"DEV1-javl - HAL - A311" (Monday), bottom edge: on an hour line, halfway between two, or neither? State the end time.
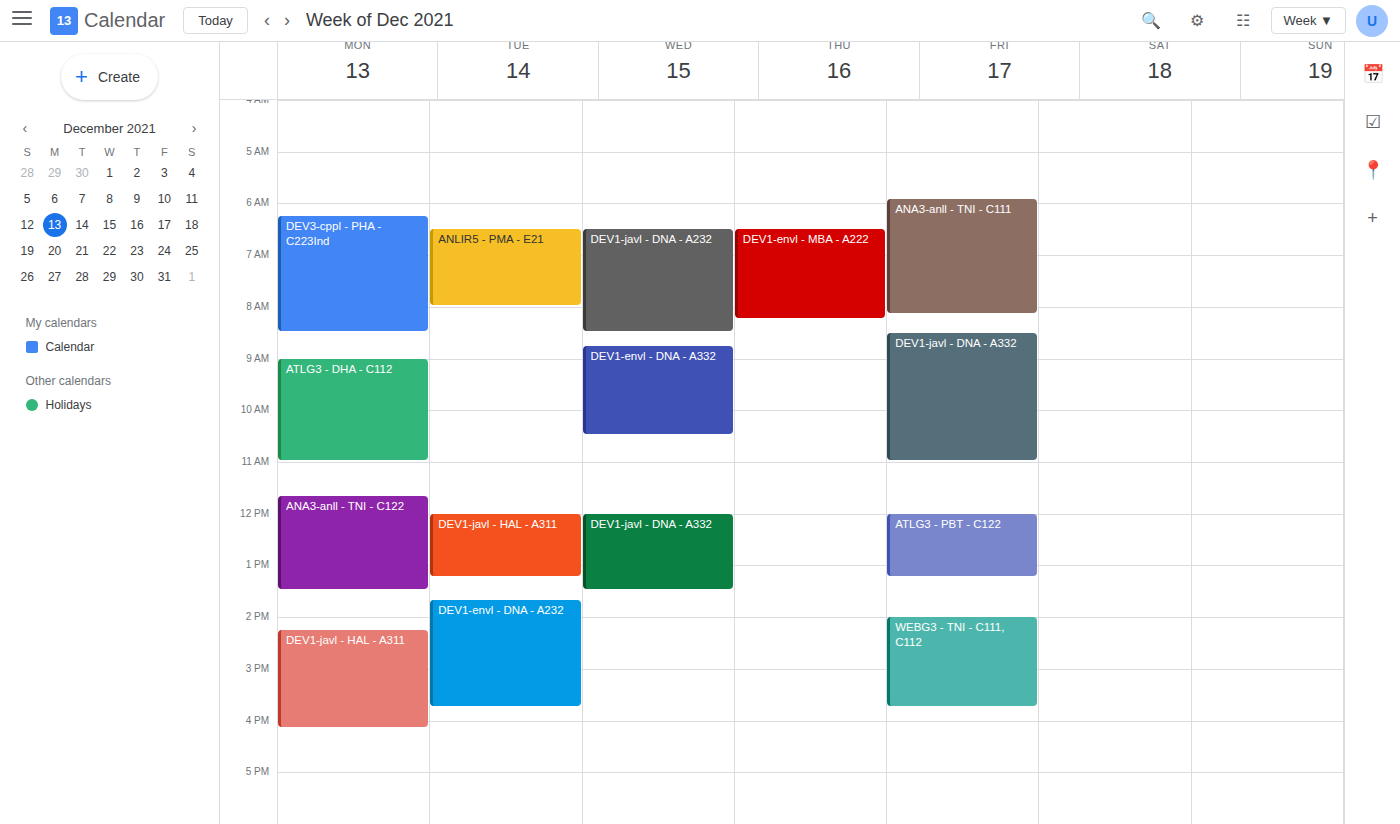
16:10 -- neither: 10 minutes below the 16:00 line and 50 minutes above the 17:00 line.